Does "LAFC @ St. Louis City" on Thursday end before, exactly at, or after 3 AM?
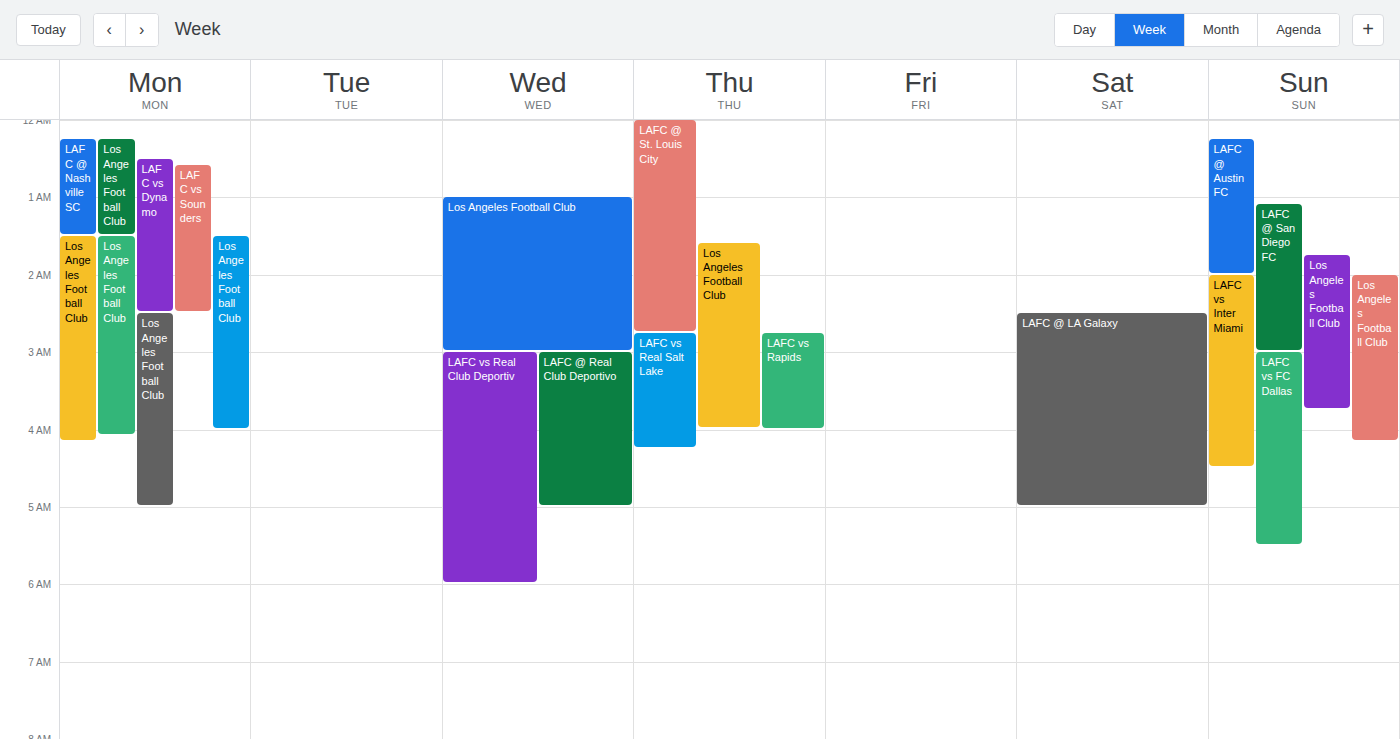
2:45 AM -- before 3 AM, 15 minutes above the 3 AM line.